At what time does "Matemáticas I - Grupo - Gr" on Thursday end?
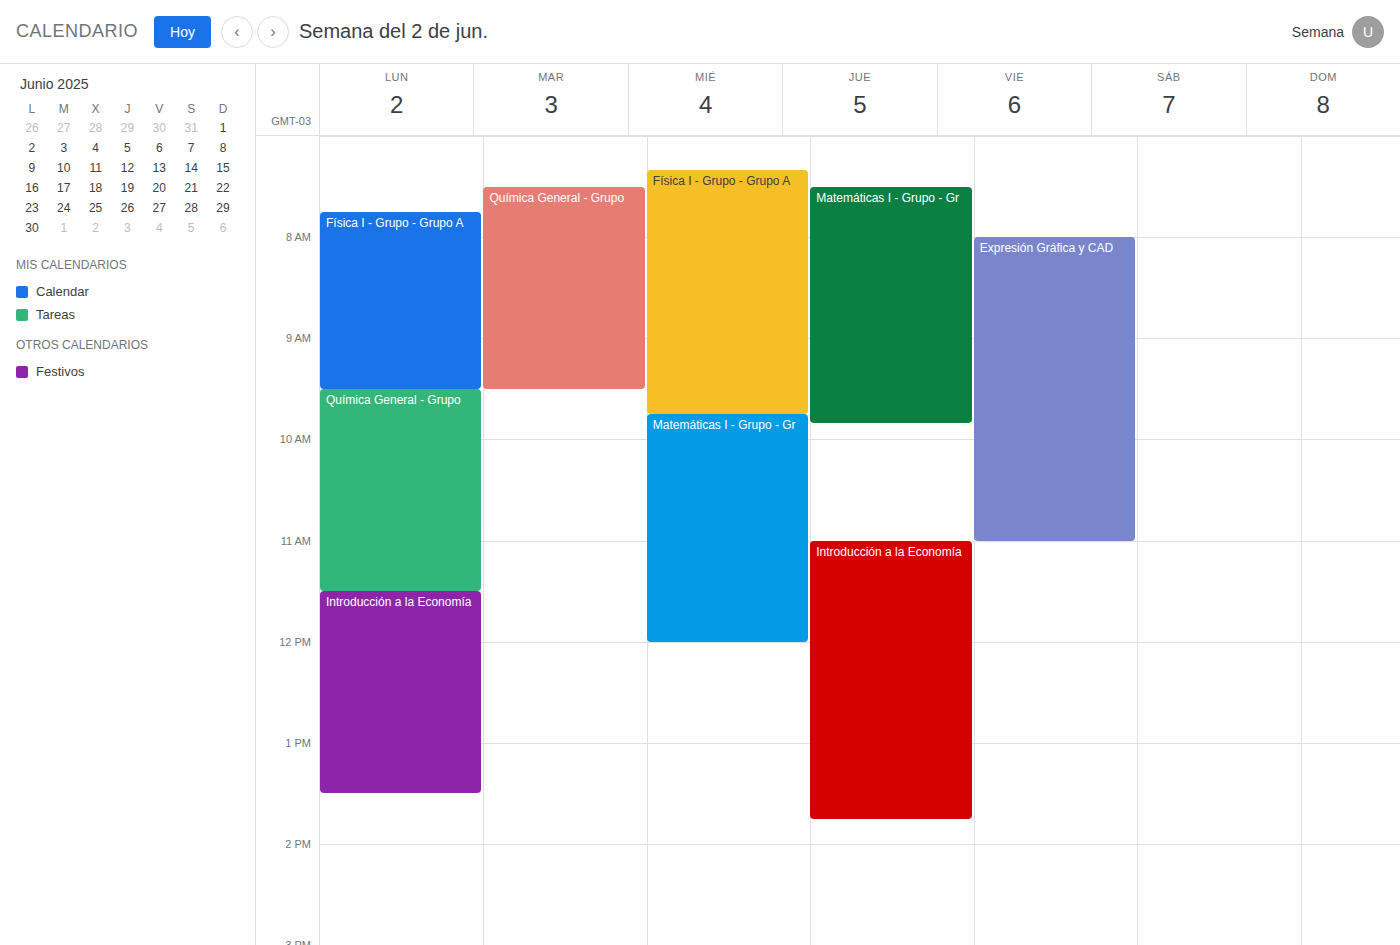
9:50 AM